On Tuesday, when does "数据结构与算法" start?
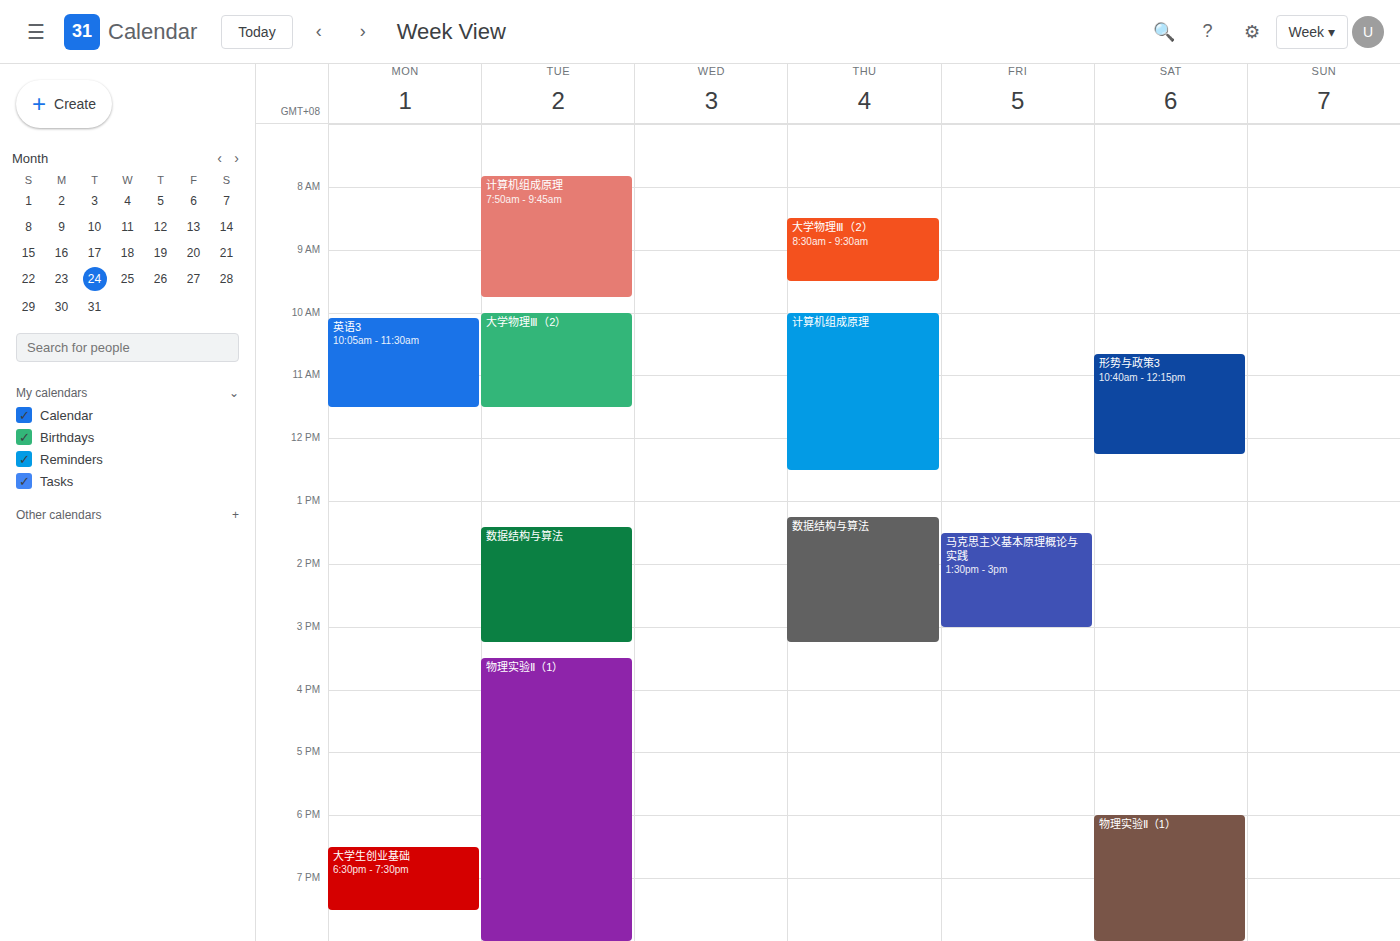
1:25 PM